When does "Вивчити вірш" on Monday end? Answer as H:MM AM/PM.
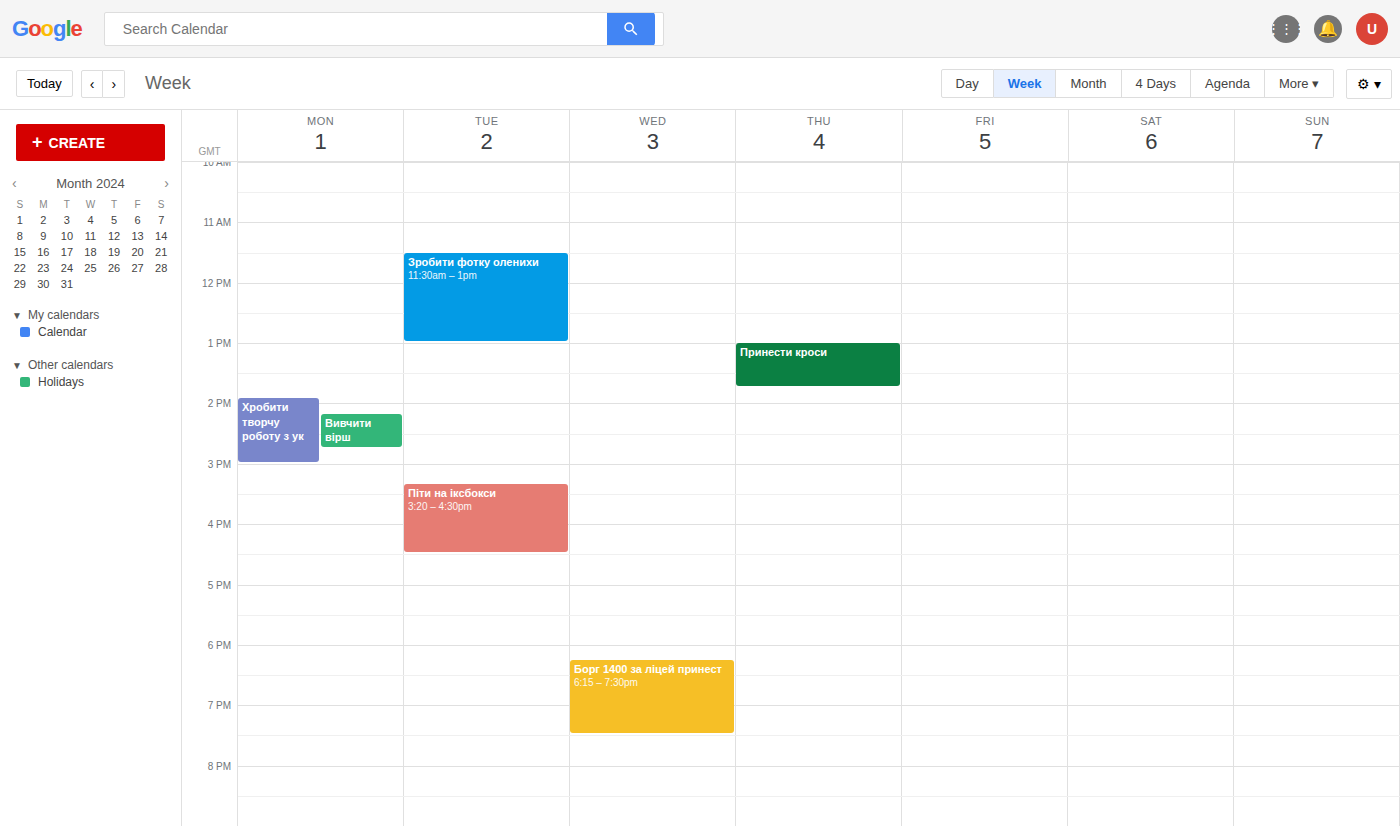
2:45 PM